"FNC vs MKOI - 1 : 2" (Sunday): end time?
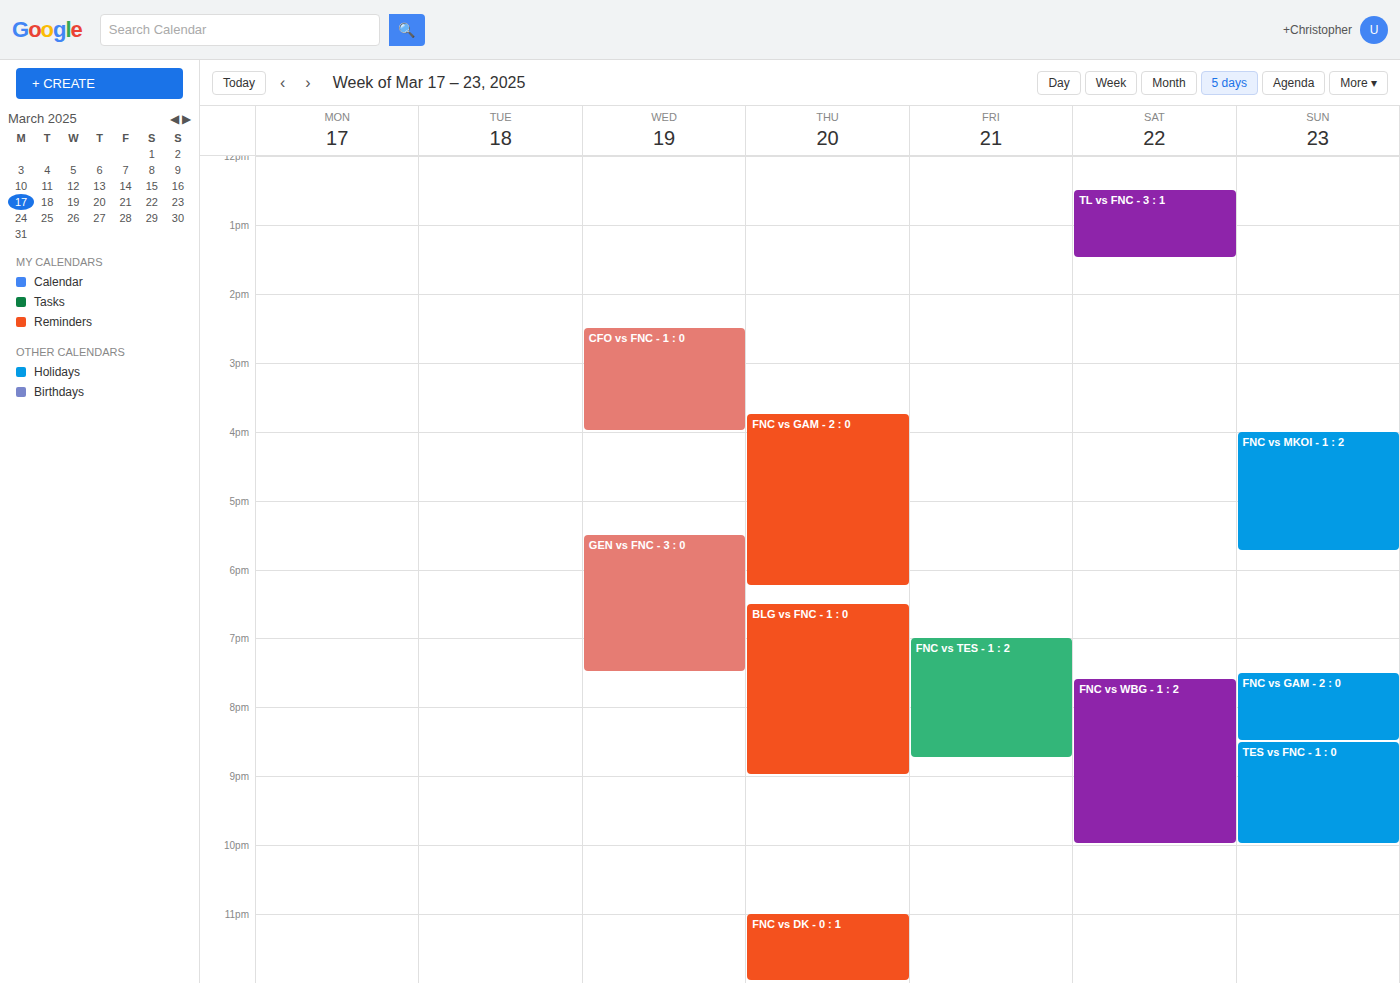
5:45 PM